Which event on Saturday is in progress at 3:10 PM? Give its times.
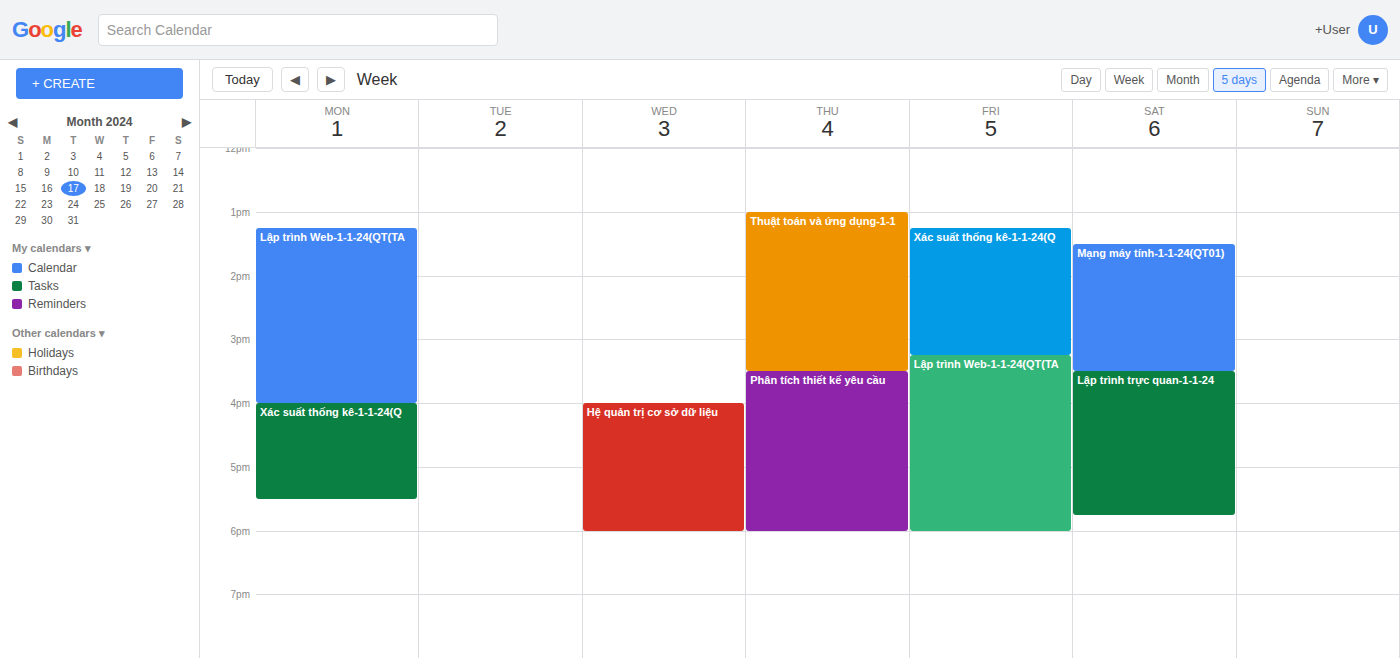
"Mạng máy tính-1-1-24(QT01)", 1:30 PM to 3:30 PM